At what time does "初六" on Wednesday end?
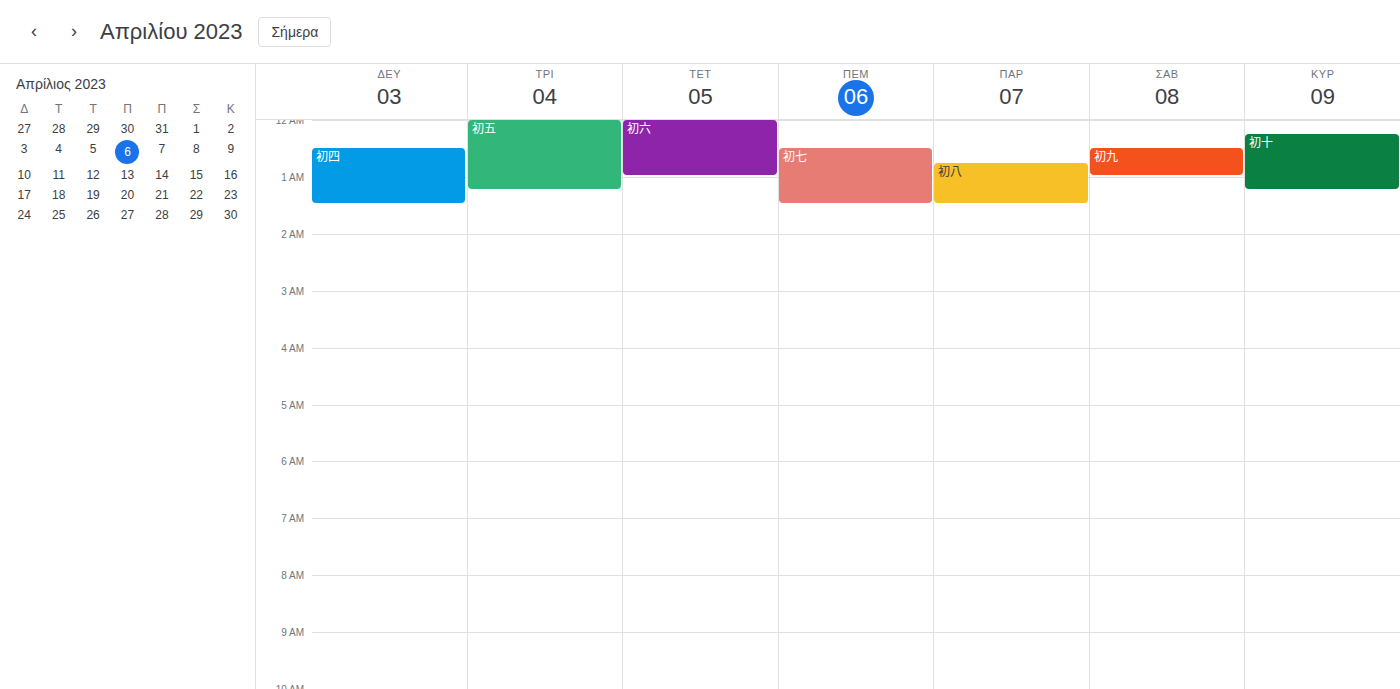
1:00 AM